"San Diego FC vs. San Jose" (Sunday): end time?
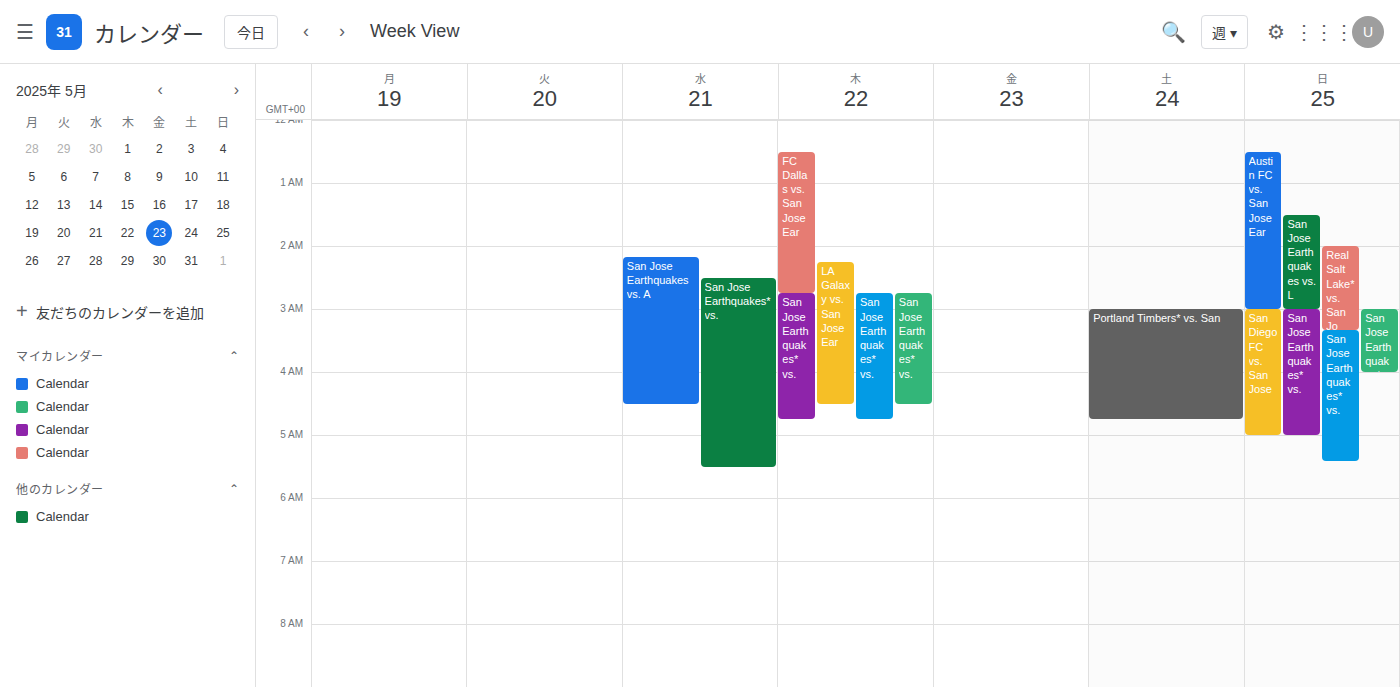
5:00 AM